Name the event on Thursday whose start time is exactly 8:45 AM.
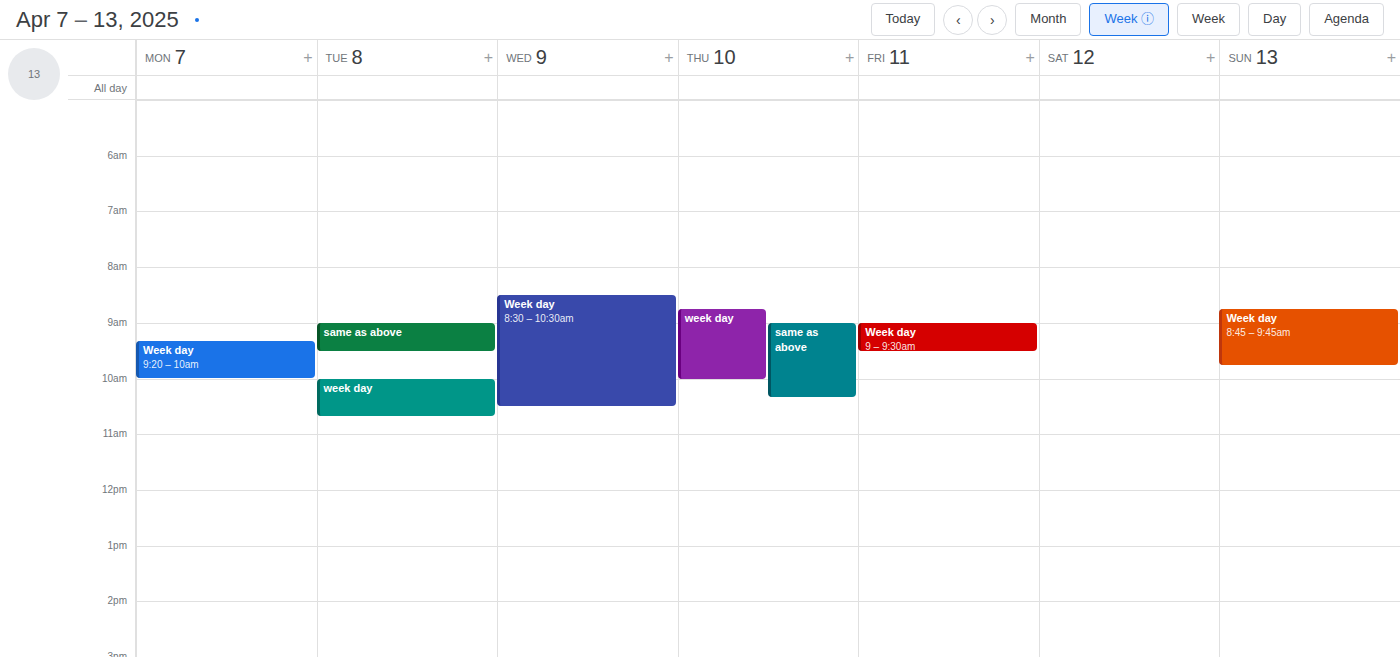
"week day"